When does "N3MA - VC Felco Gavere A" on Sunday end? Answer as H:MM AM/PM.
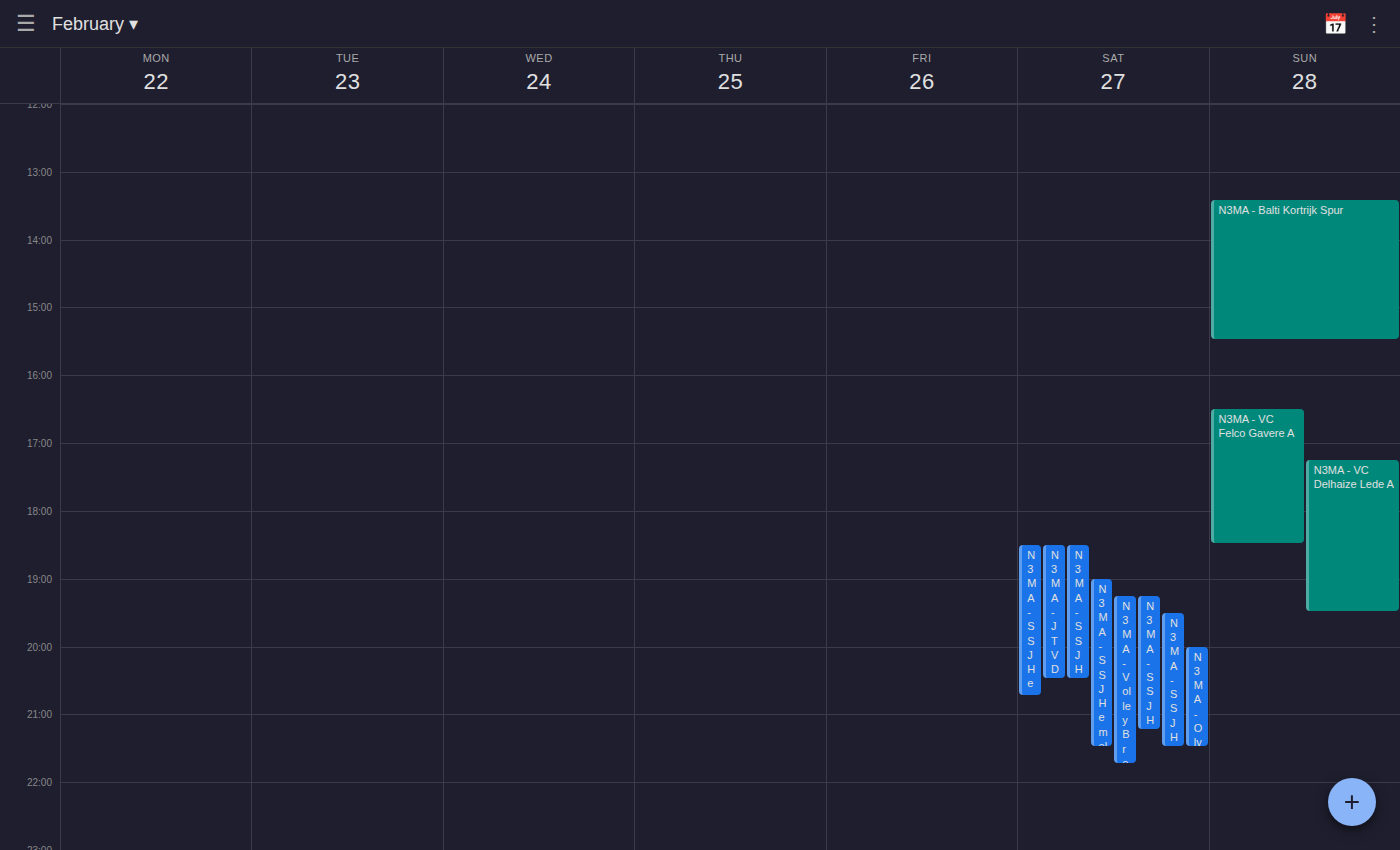
6:30 PM